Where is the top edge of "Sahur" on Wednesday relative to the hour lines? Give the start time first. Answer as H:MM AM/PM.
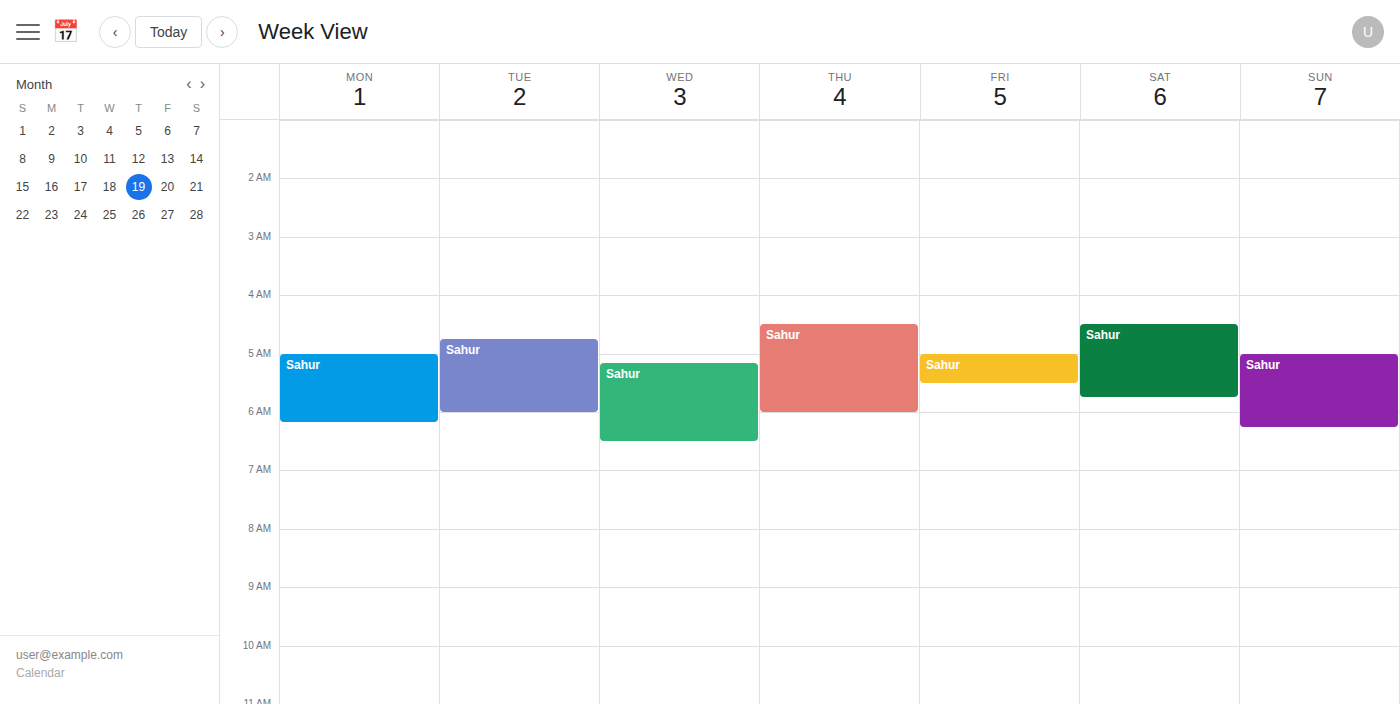
5:10 AM -- neither: 10 minutes below the 5 AM line and 50 minutes above the 6 AM line.